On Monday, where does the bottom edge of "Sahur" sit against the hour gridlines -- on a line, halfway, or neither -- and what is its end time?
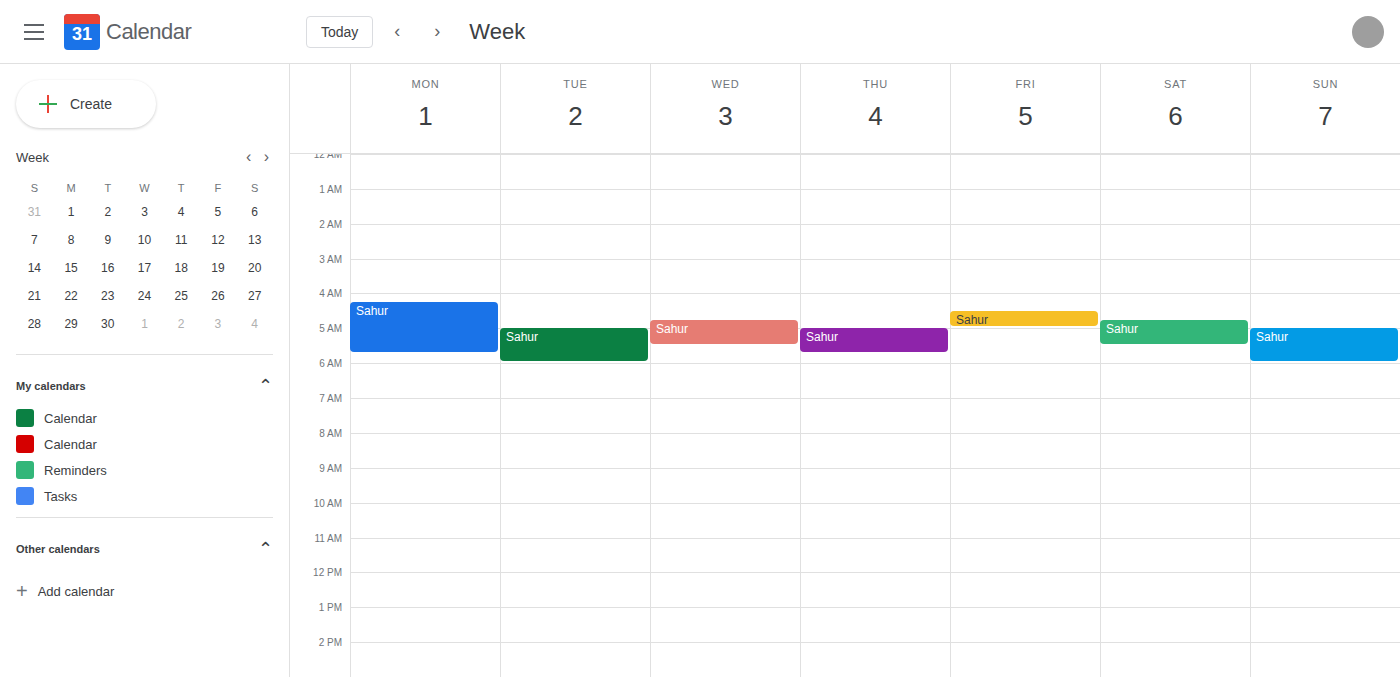
5:45 AM -- neither: three quarters of the way from the 5 AM line to the 6 AM line.